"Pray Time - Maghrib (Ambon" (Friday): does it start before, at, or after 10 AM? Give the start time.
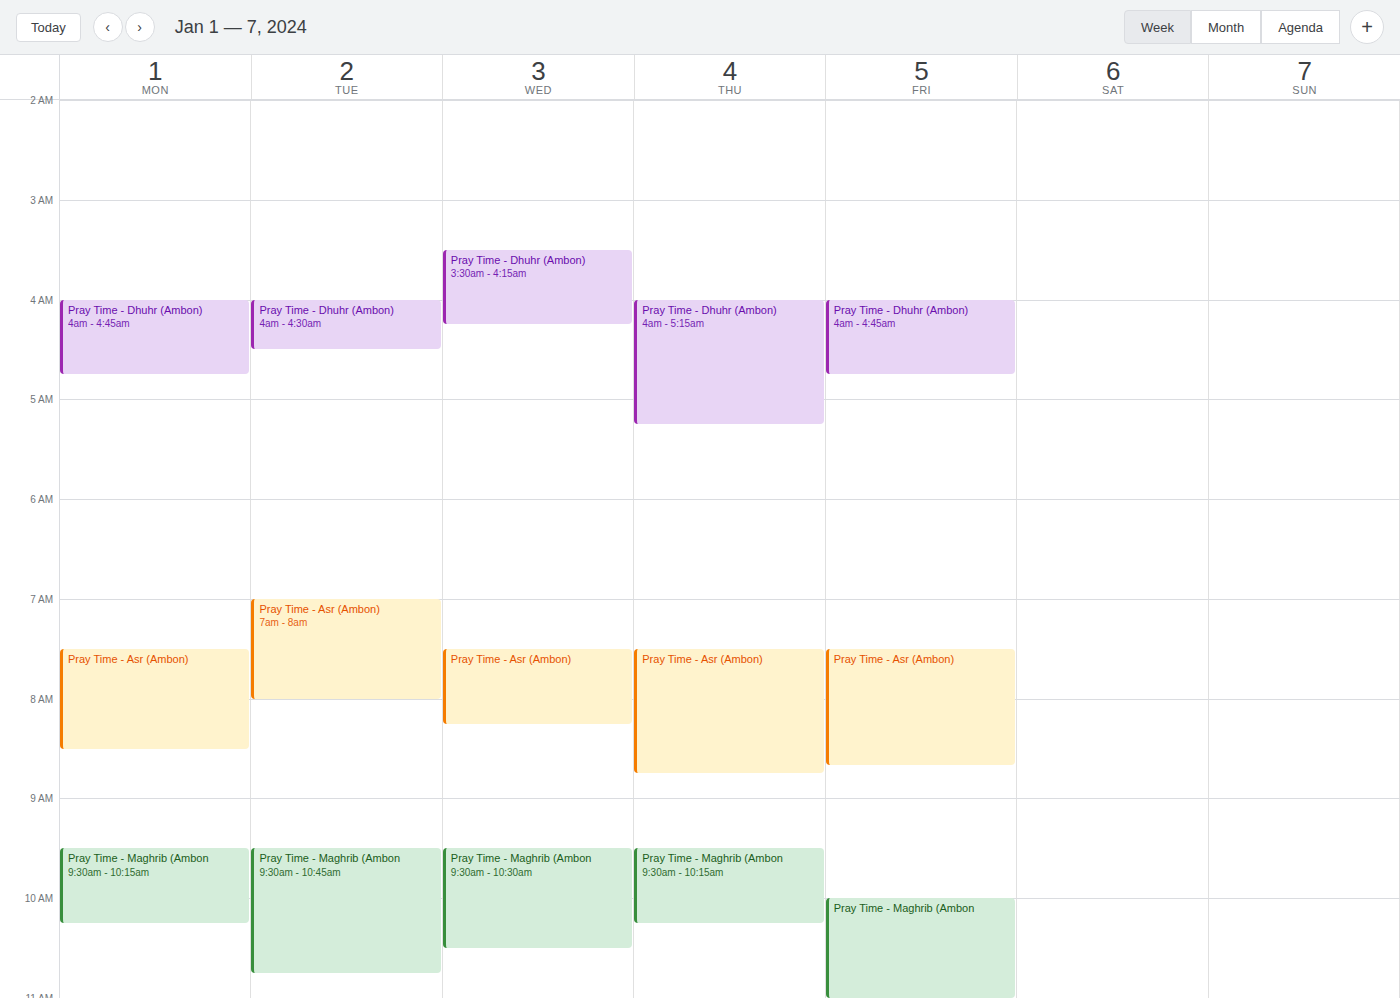
10:00 AM -- exactly at 10 AM, on the 10 AM line.